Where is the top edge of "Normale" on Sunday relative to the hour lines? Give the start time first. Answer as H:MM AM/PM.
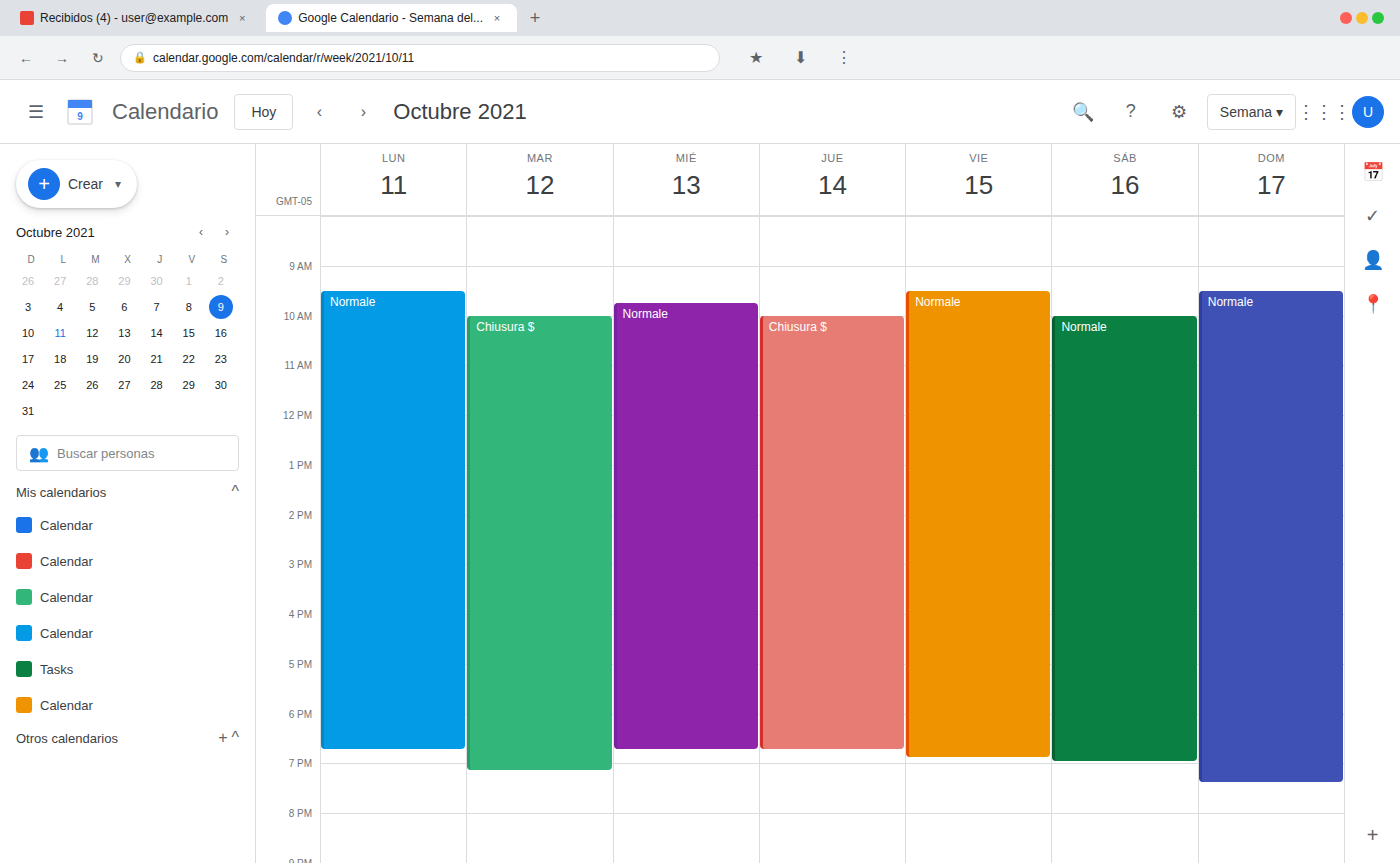
9:30 AM -- halfway between the 9 AM and 10 AM lines.